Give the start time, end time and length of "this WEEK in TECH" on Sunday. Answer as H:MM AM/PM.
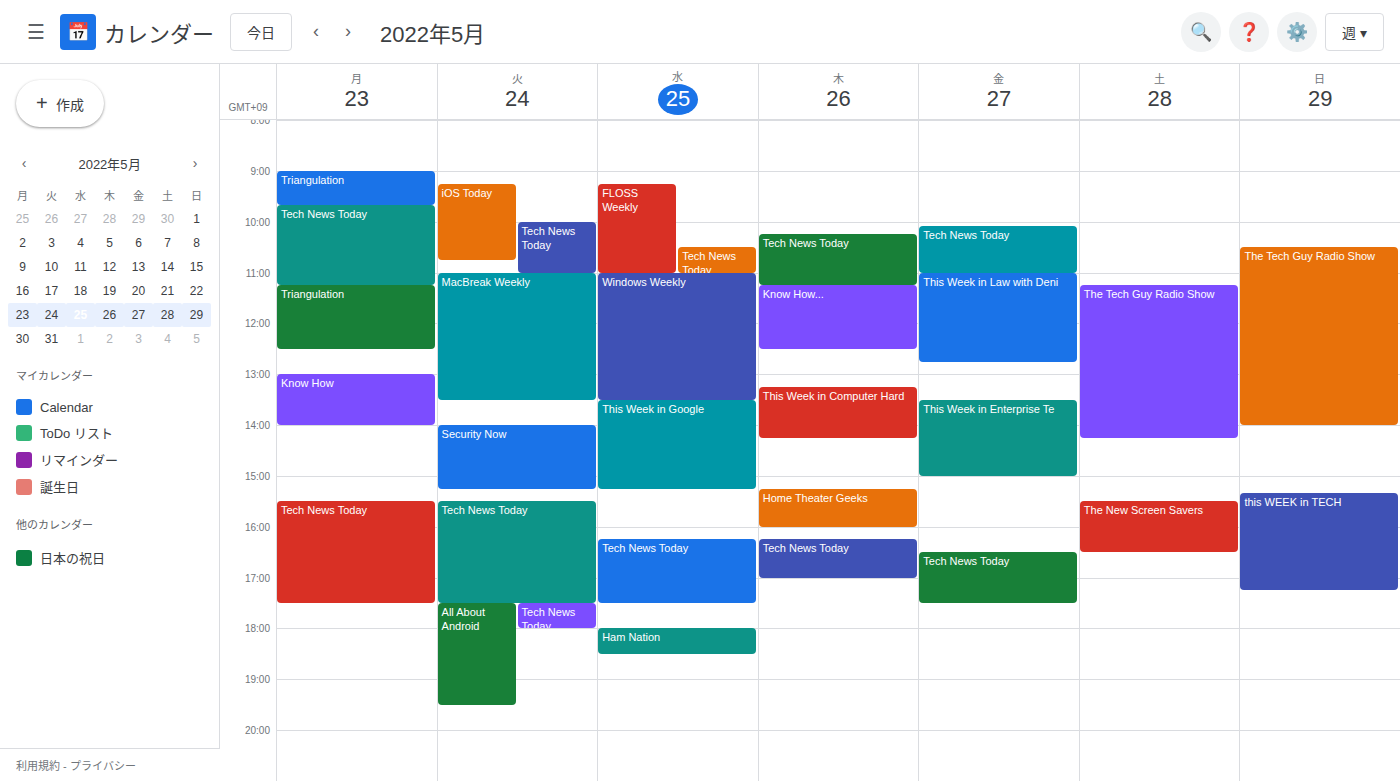
3:20 PM to 5:15 PM, 1 hour 55 minutes